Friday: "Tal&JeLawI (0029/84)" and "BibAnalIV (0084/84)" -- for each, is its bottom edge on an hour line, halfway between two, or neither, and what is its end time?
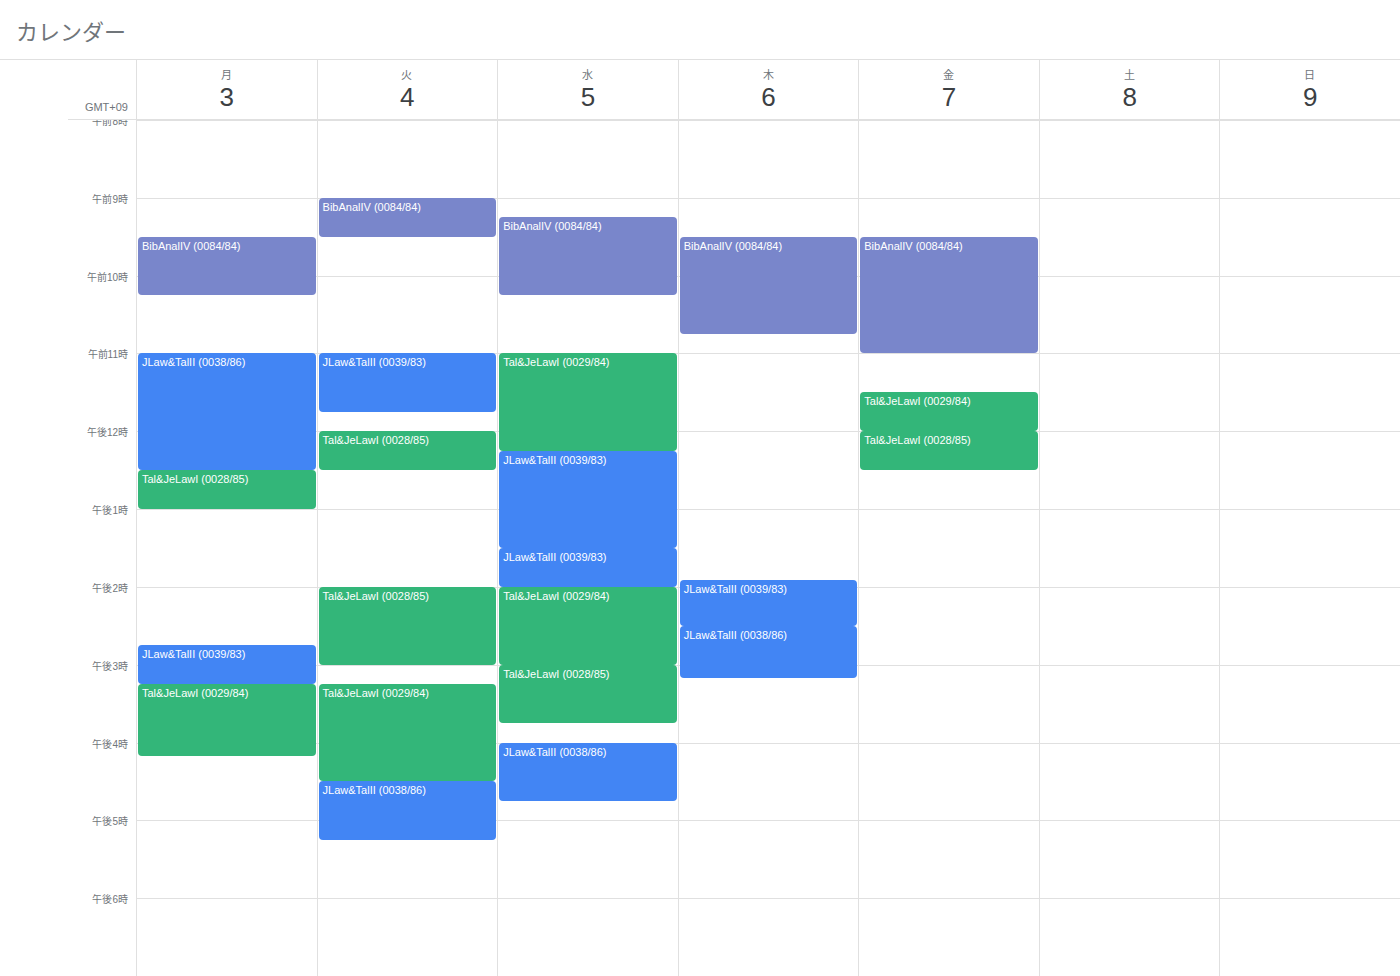
"Tal&JeLawI (0029/84)": 12:00 PM, exactly on the 12 PM line. "BibAnalIV (0084/84)": 11:00 AM, exactly on the 11 AM line.